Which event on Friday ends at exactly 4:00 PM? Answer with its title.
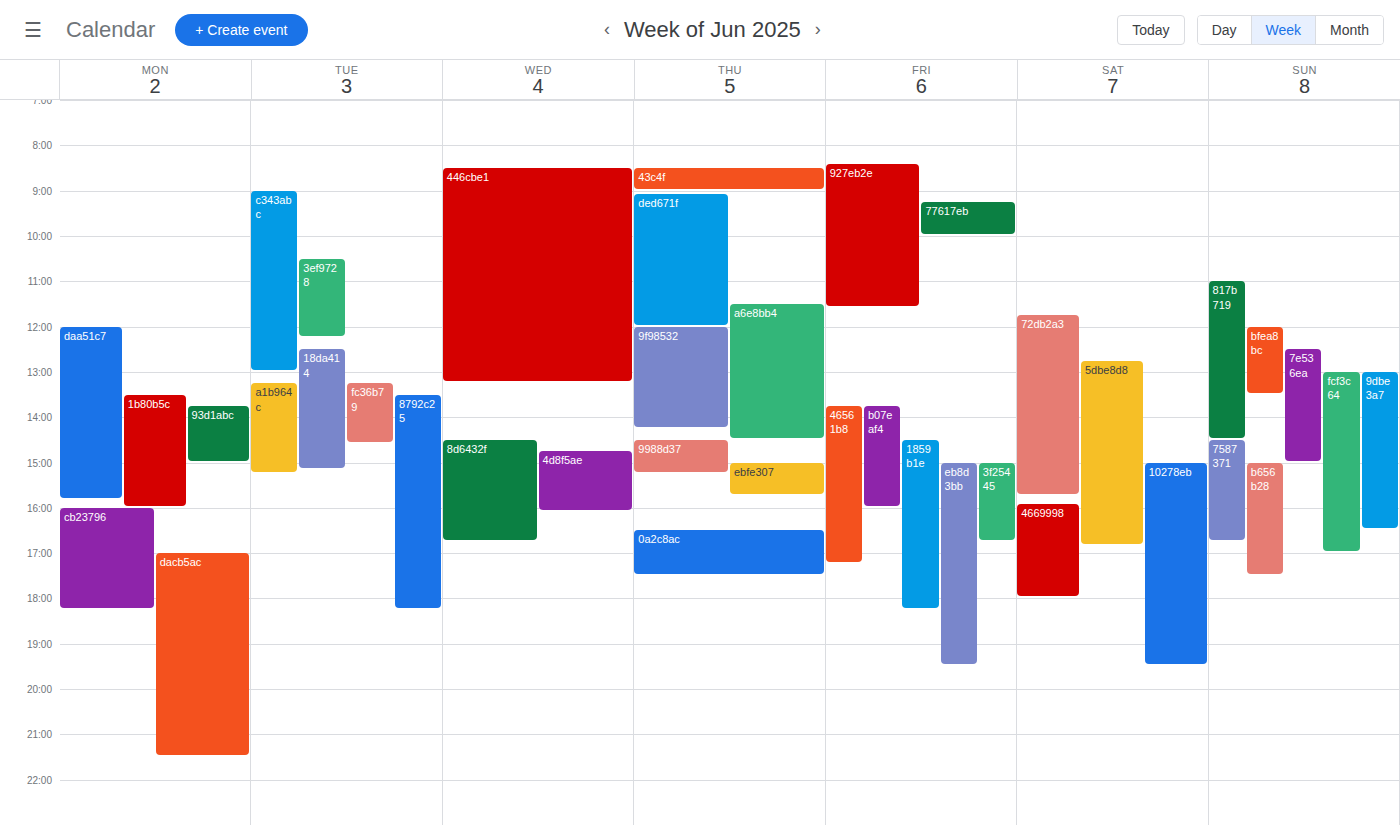
"b07eaf4"